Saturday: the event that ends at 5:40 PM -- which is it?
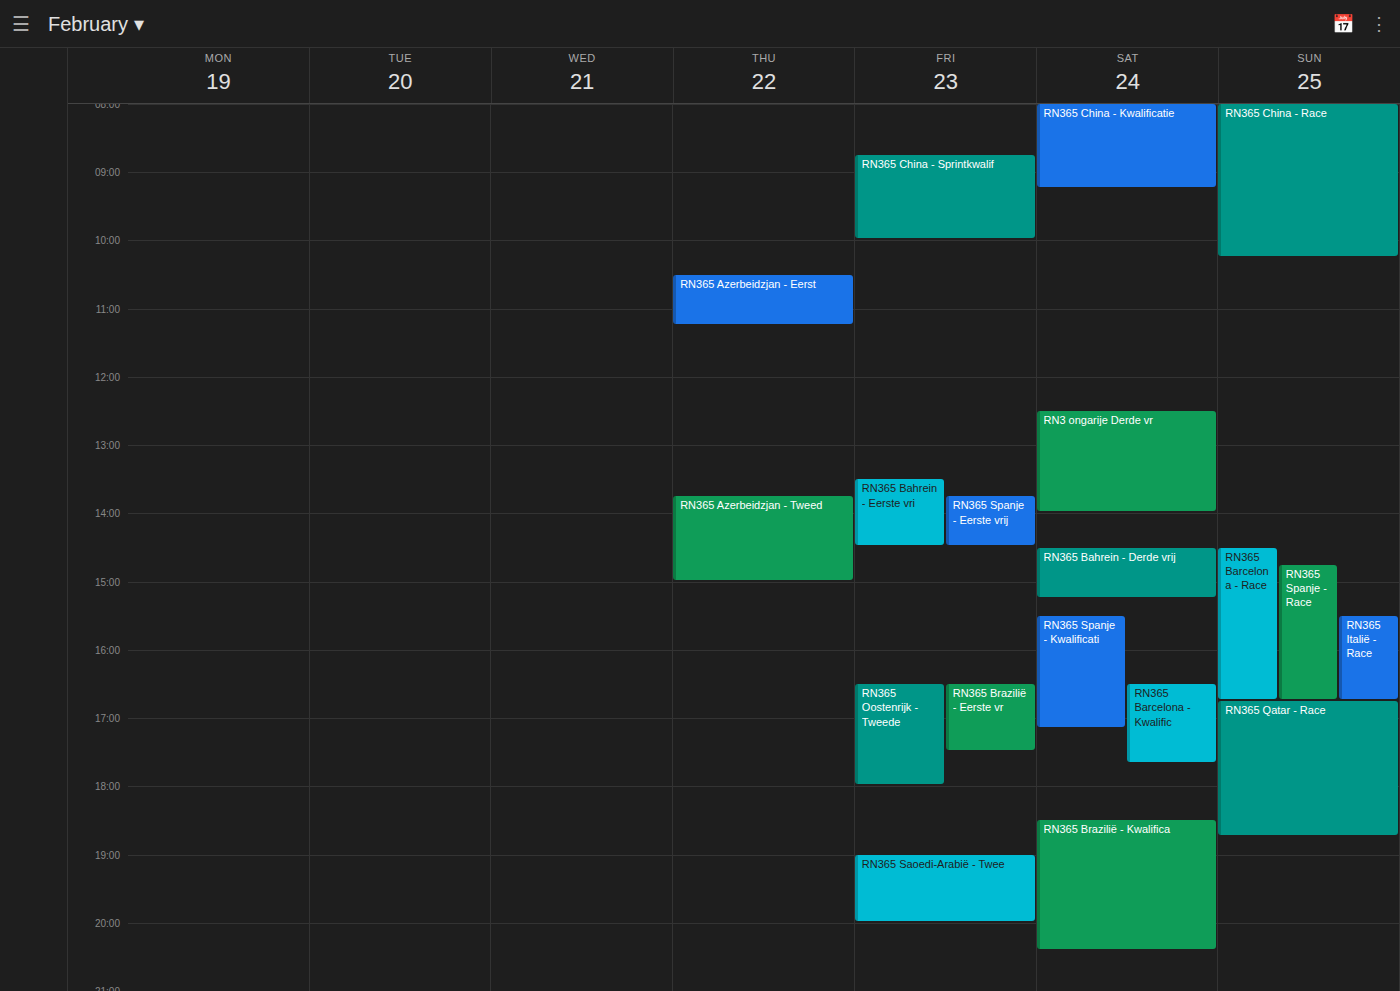
"RN365 Barcelona - Kwalific"